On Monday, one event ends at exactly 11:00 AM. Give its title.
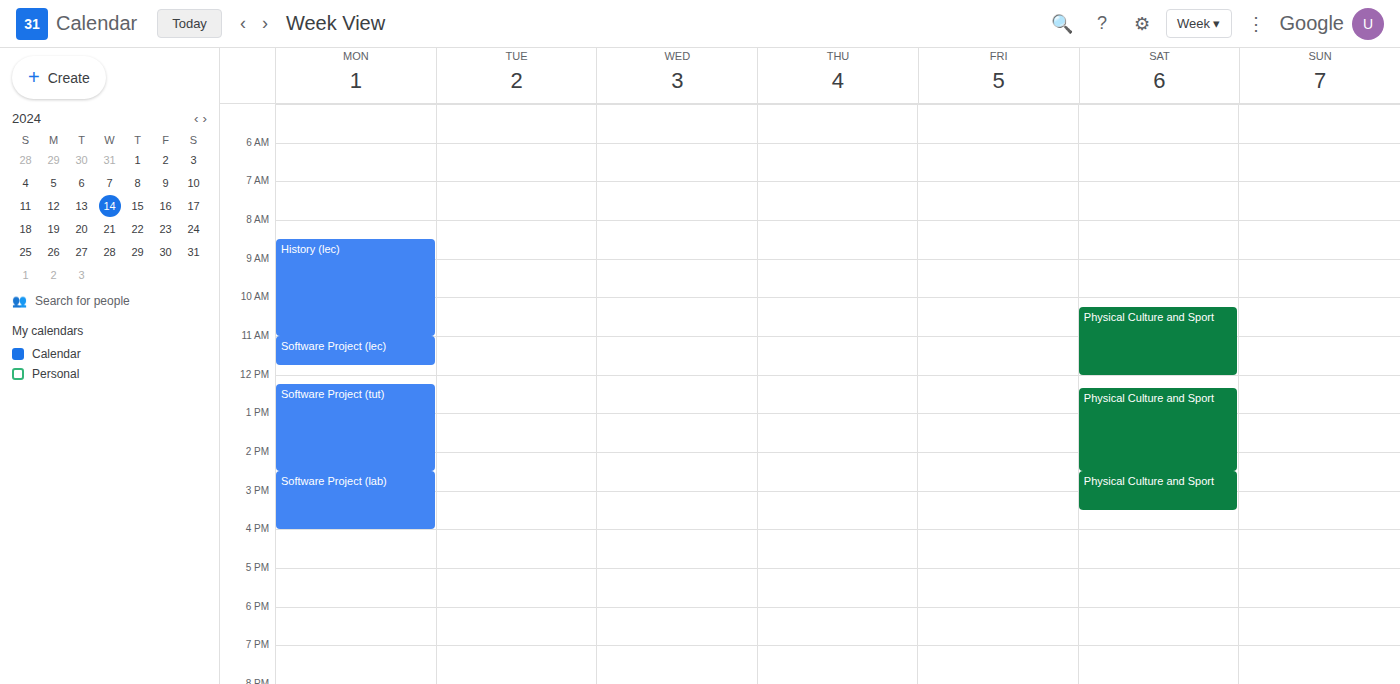
"History (lec)"